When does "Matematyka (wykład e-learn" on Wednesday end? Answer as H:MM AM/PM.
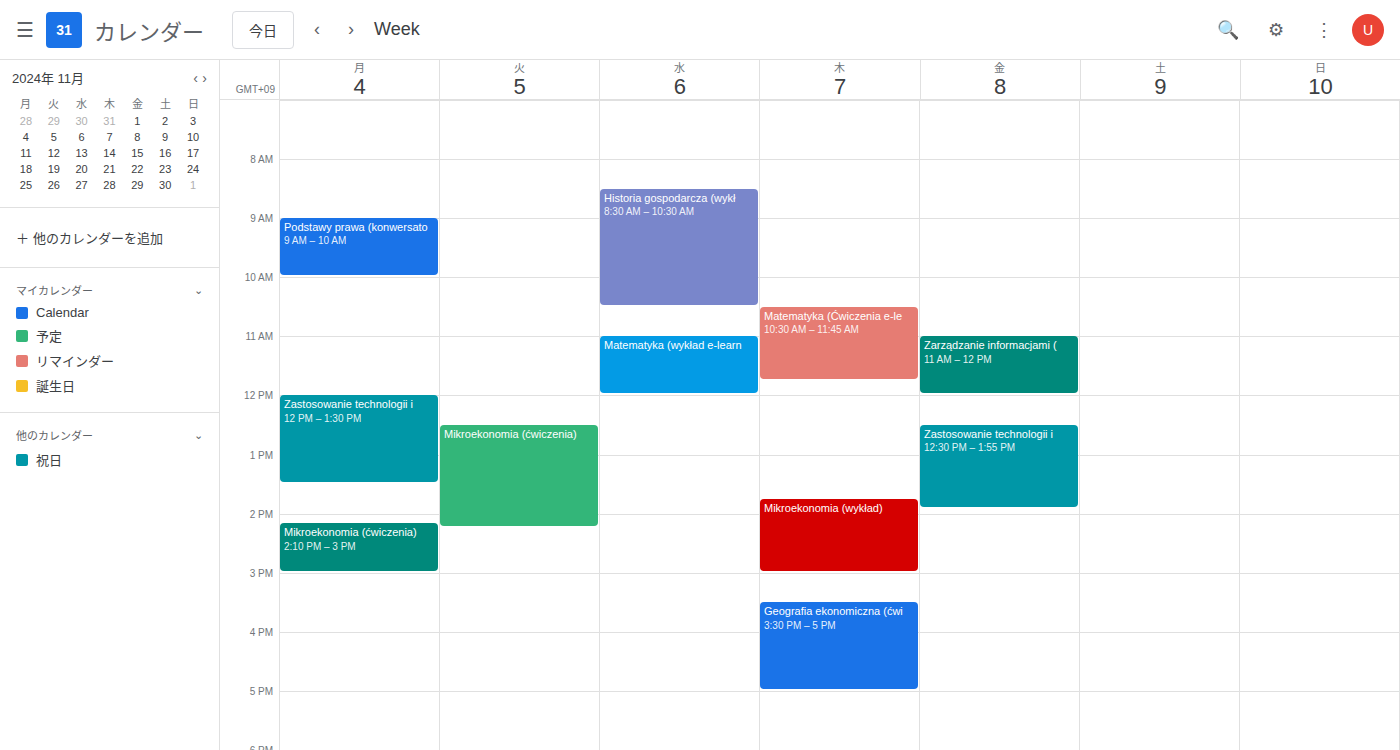
12:00 PM